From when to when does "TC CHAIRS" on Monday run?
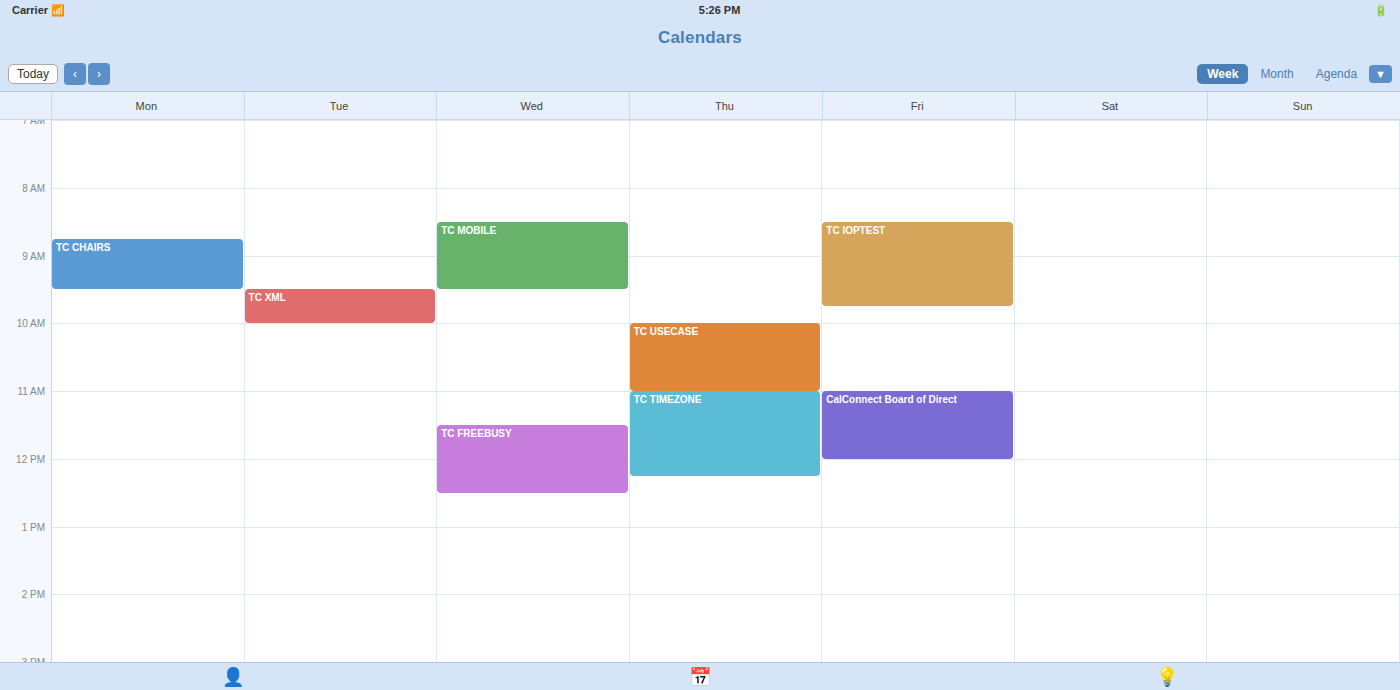
8:45 AM to 9:30 AM